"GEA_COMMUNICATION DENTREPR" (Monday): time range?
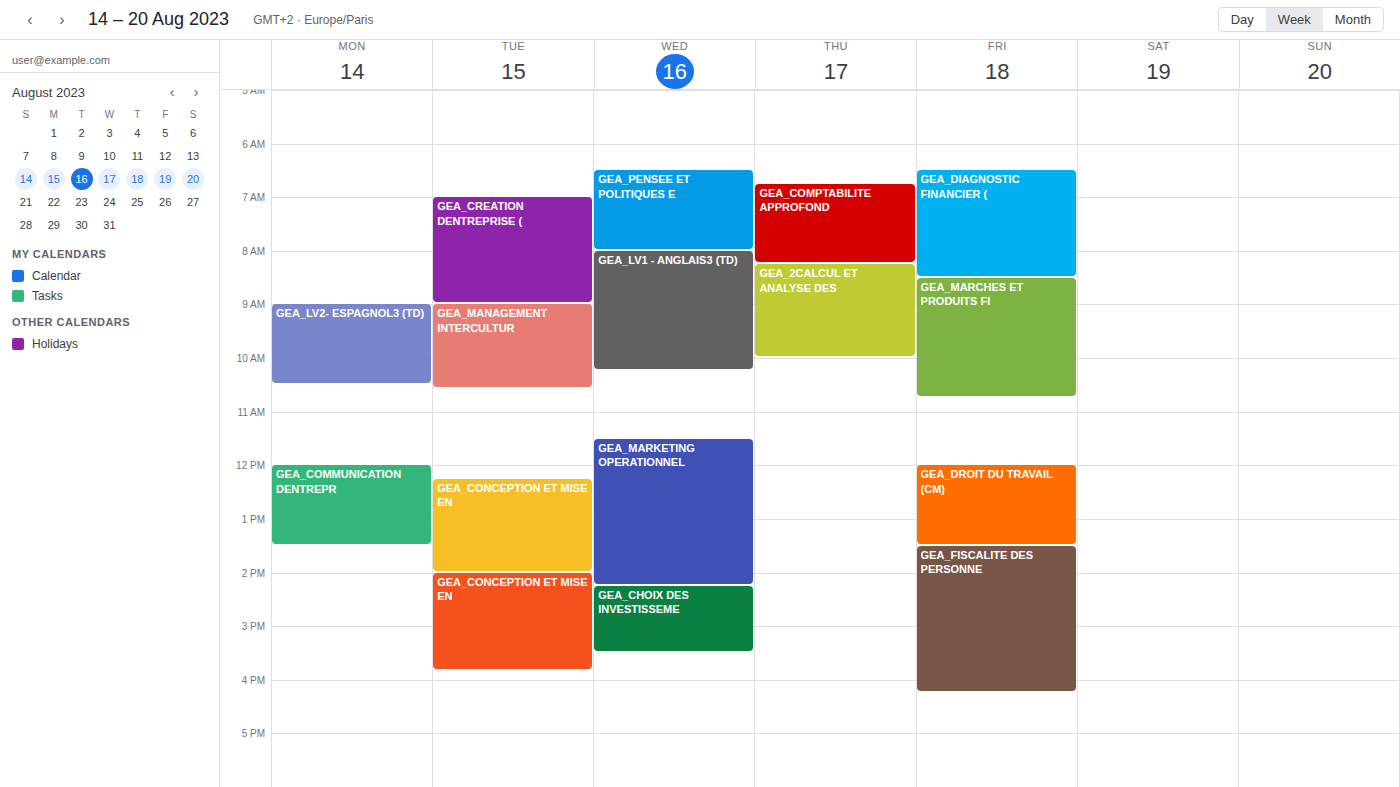
12:00 PM to 1:30 PM